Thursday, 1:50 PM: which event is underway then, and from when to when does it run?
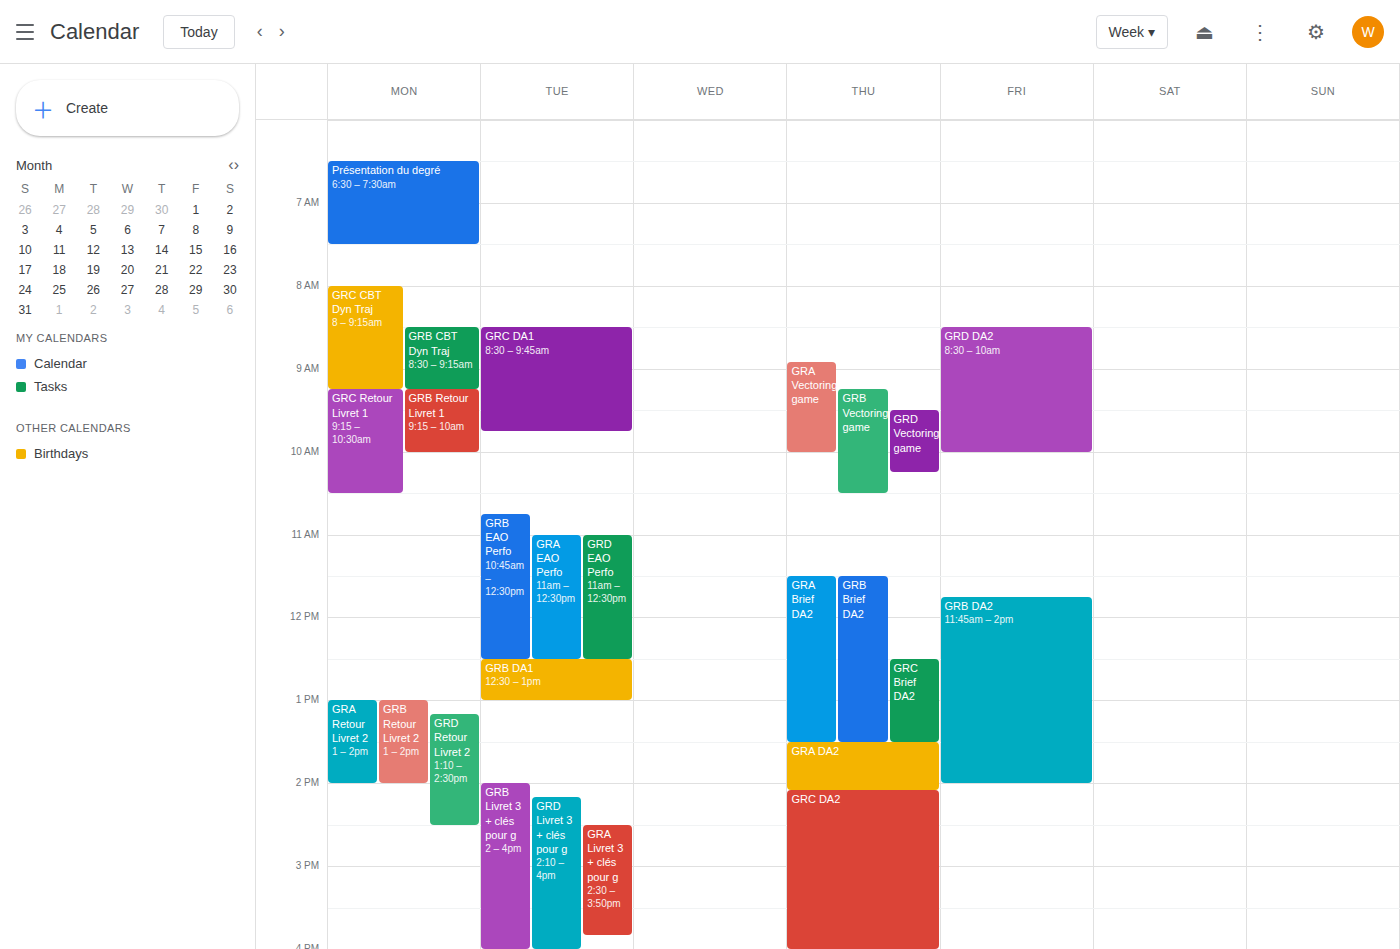
"GRA DA2", 1:30 PM to 2:05 PM